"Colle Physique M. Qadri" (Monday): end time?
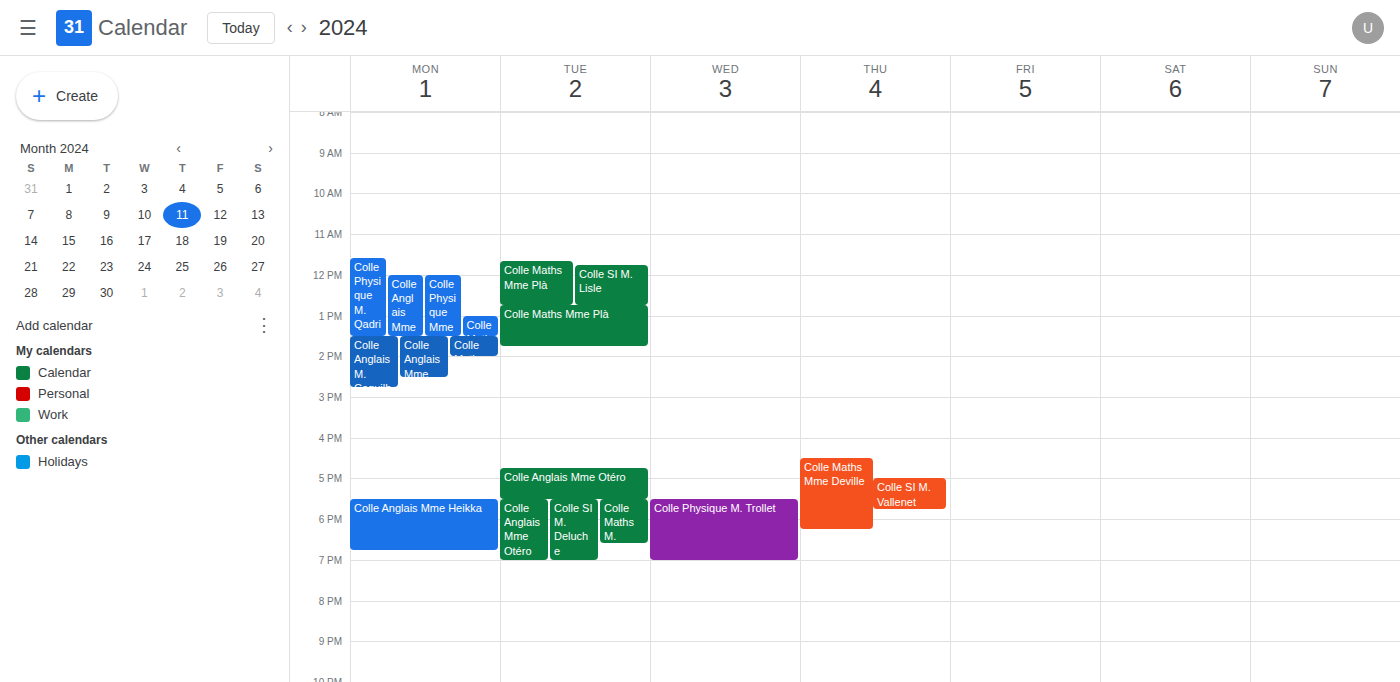
1:30 PM